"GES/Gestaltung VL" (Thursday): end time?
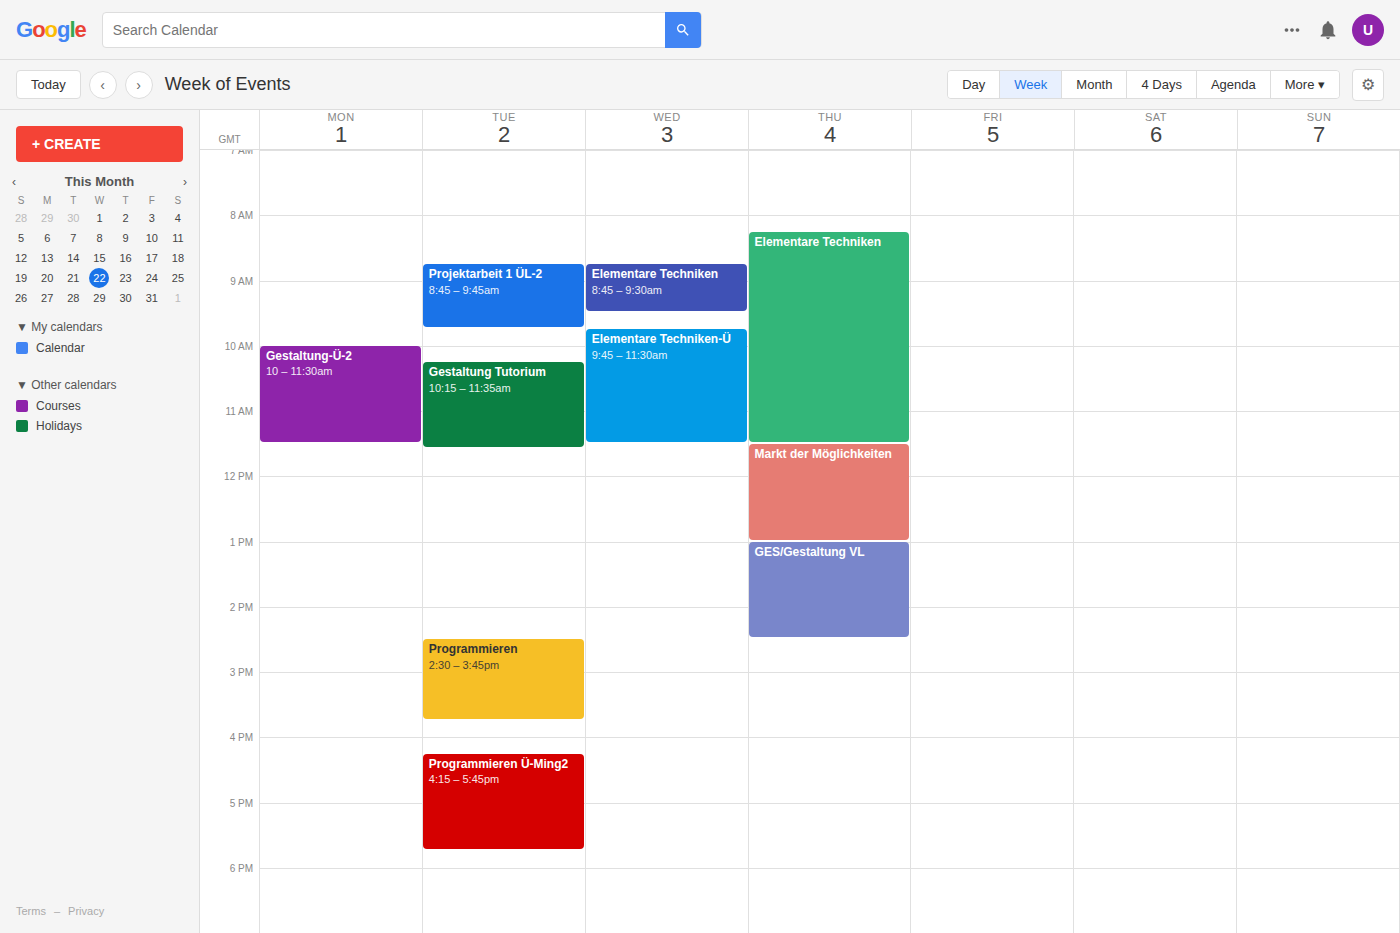
2:30 PM